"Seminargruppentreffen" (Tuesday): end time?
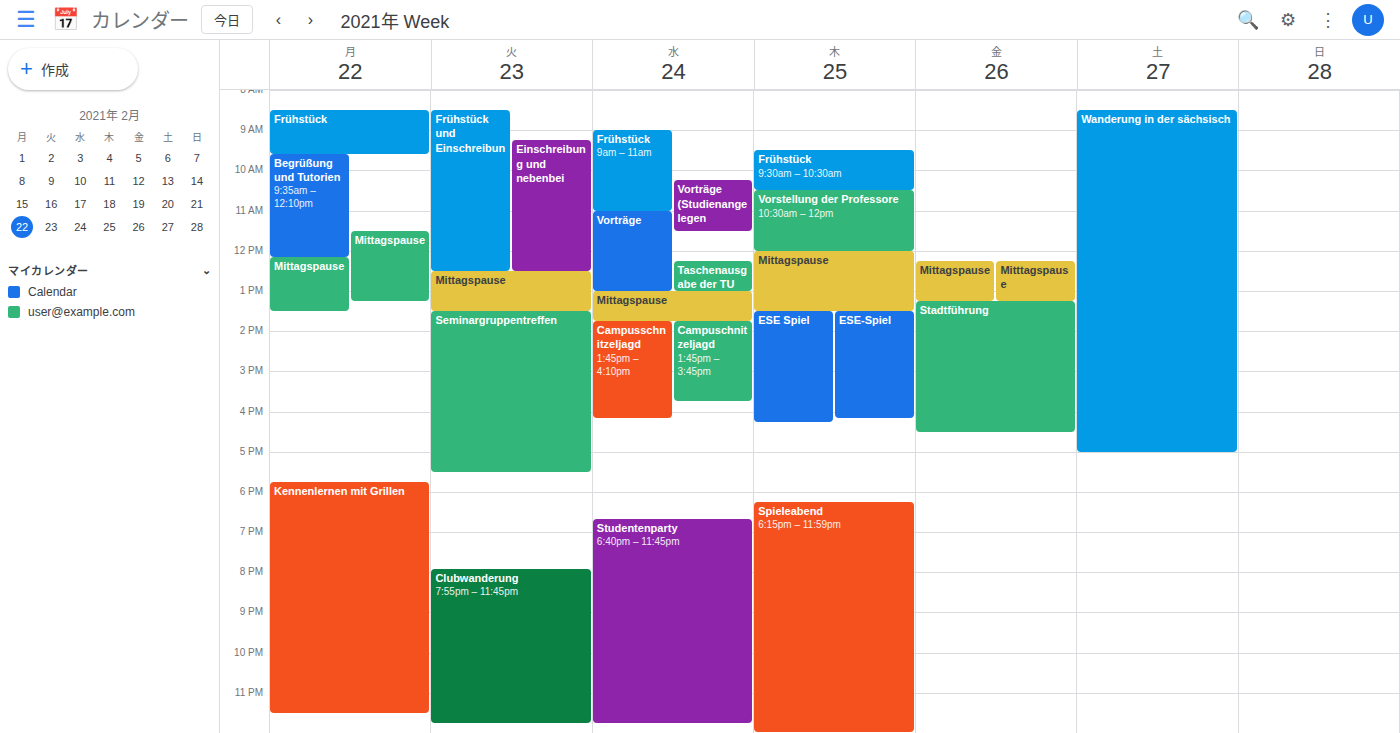
5:30 PM